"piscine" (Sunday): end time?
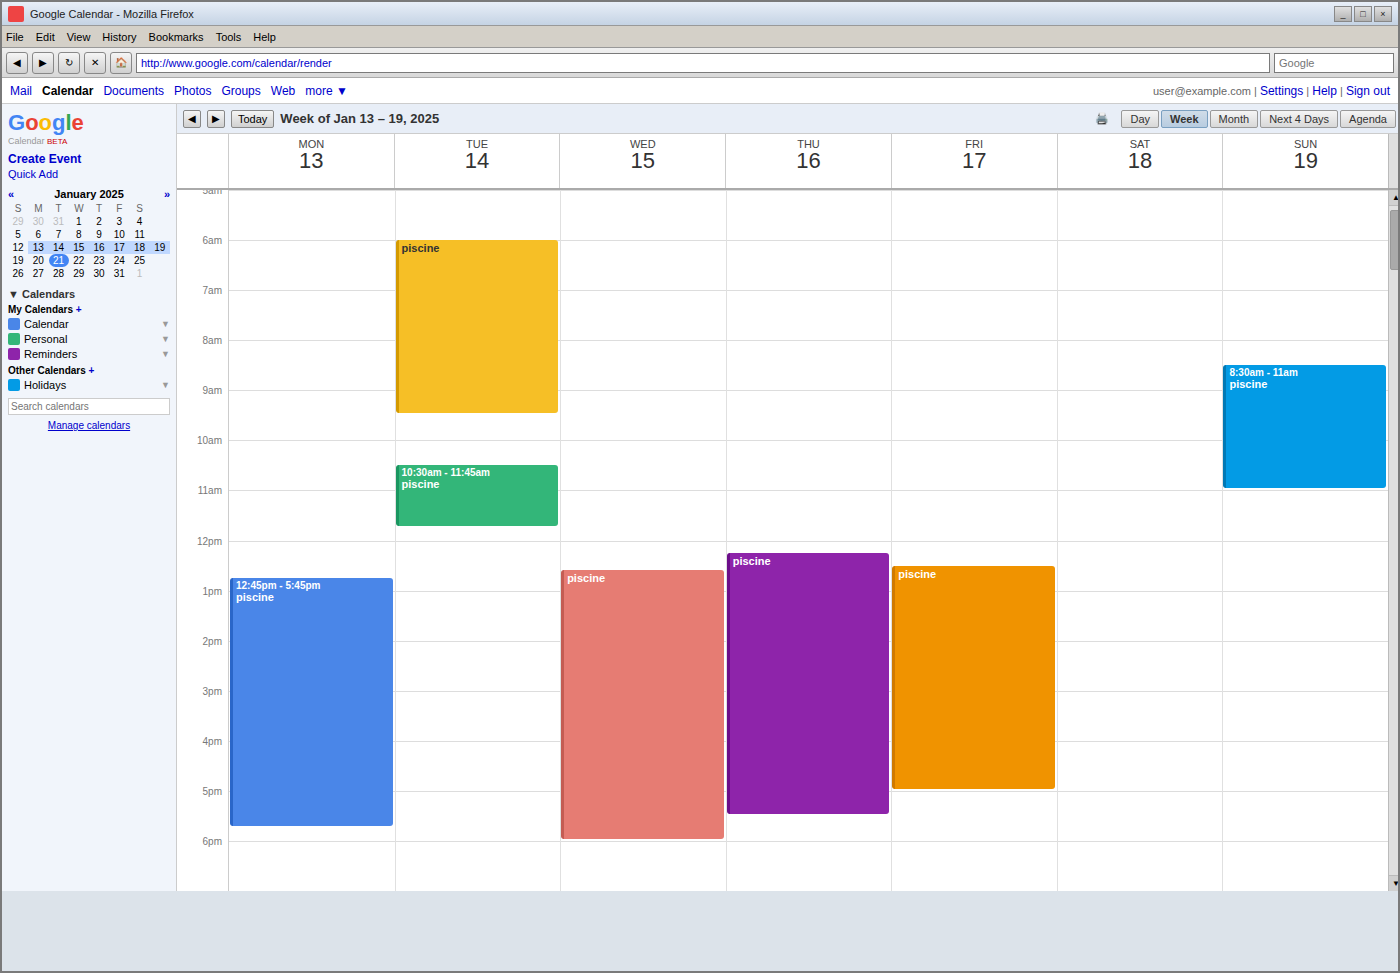
11:00 AM